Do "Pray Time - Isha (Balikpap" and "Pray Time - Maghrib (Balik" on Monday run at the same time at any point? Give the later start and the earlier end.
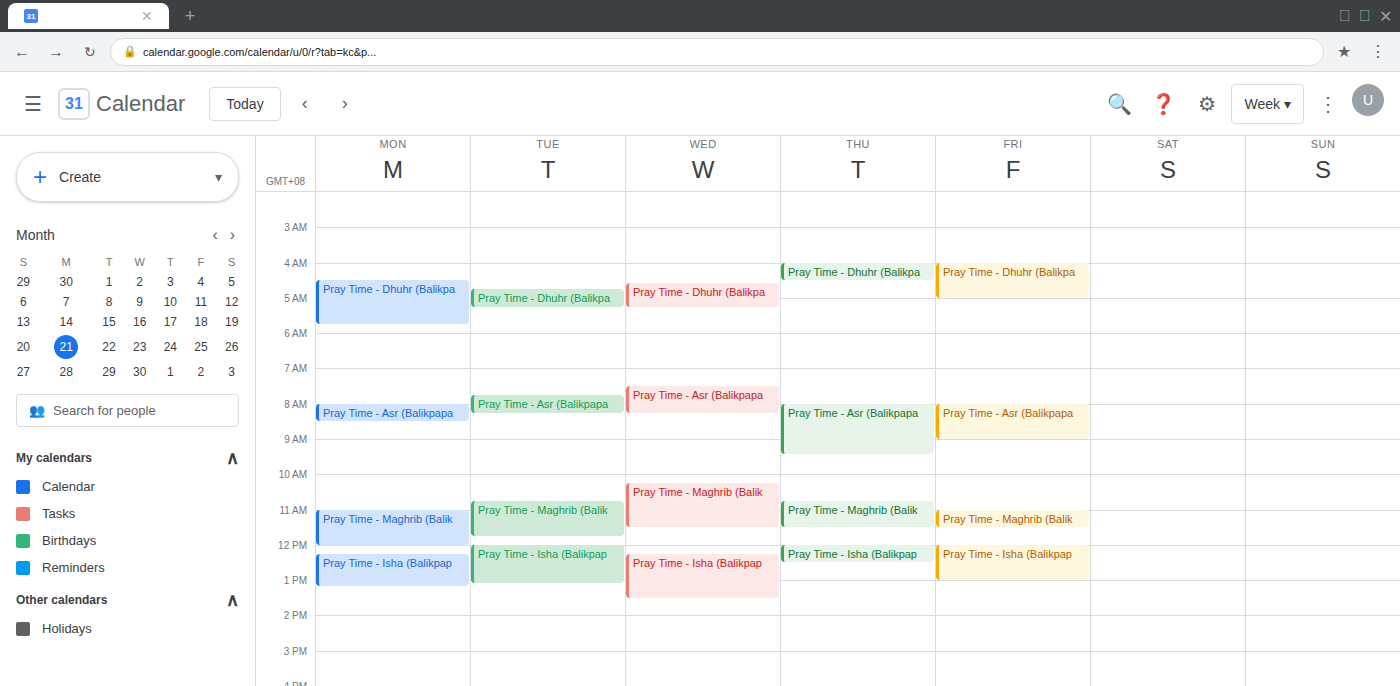
"Pray Time - Maghrib (Balik" ends at 12:00 PM and "Pray Time - Isha (Balikpap" starts at 12:15 PM -- no overlap.